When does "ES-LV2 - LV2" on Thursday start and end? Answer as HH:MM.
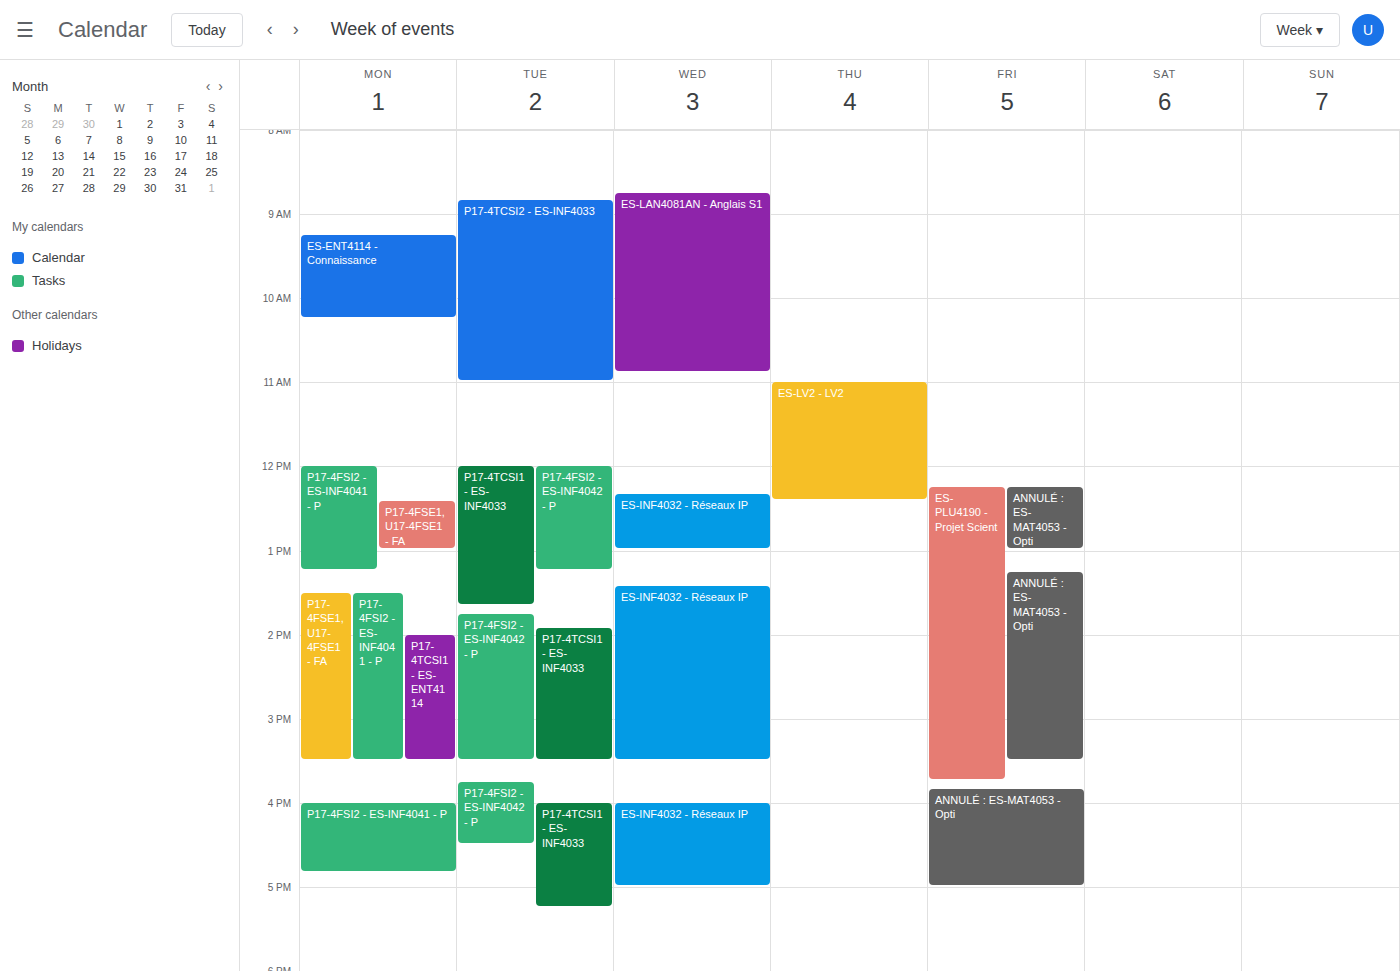
11:00 to 12:25